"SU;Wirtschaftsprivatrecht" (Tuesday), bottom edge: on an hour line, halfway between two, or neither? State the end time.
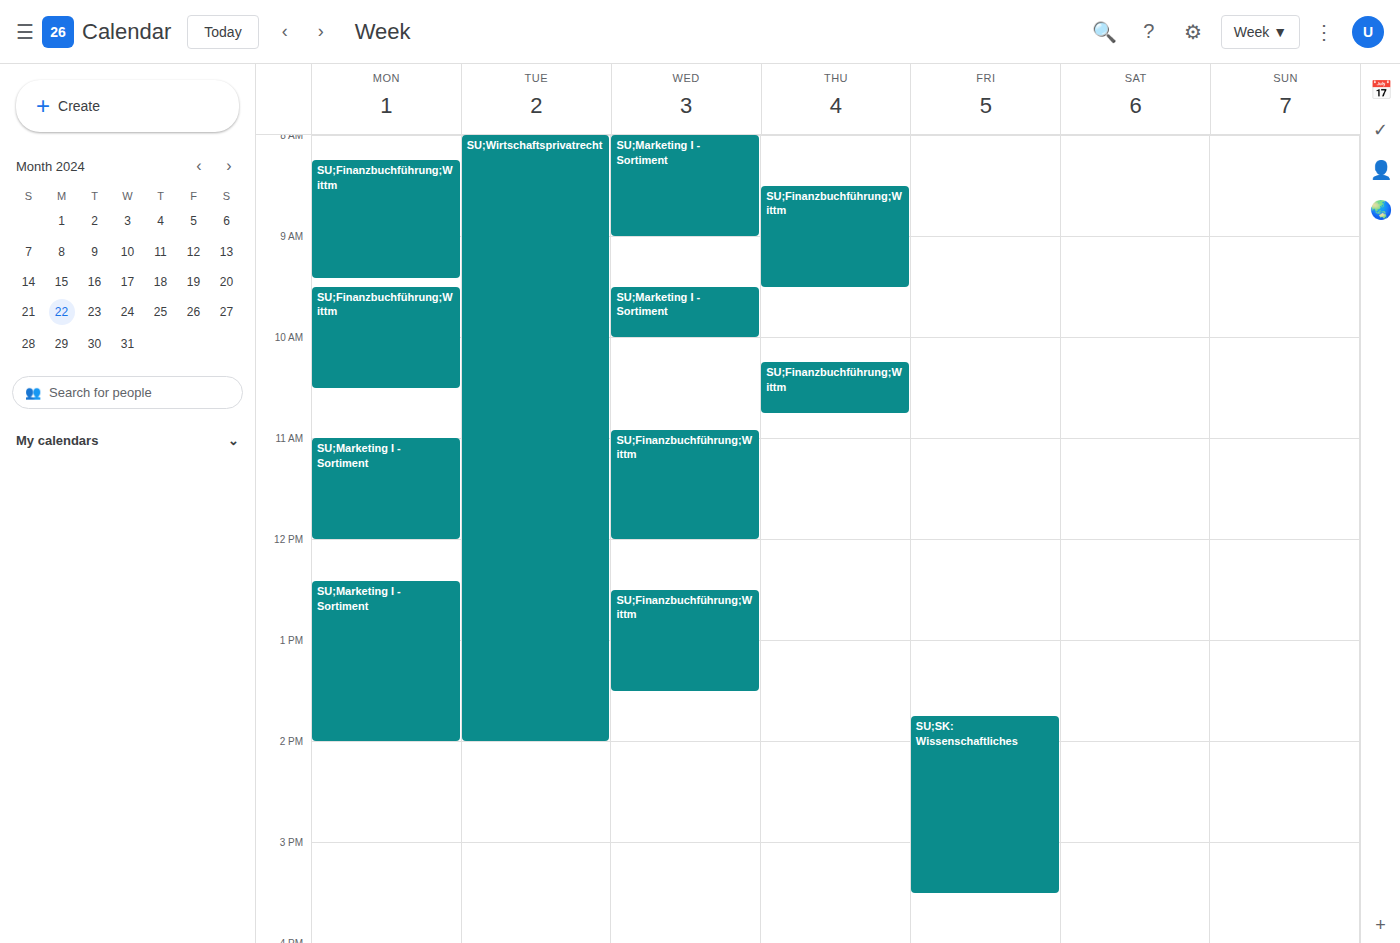
2:00 PM -- exactly on the 2 PM line.